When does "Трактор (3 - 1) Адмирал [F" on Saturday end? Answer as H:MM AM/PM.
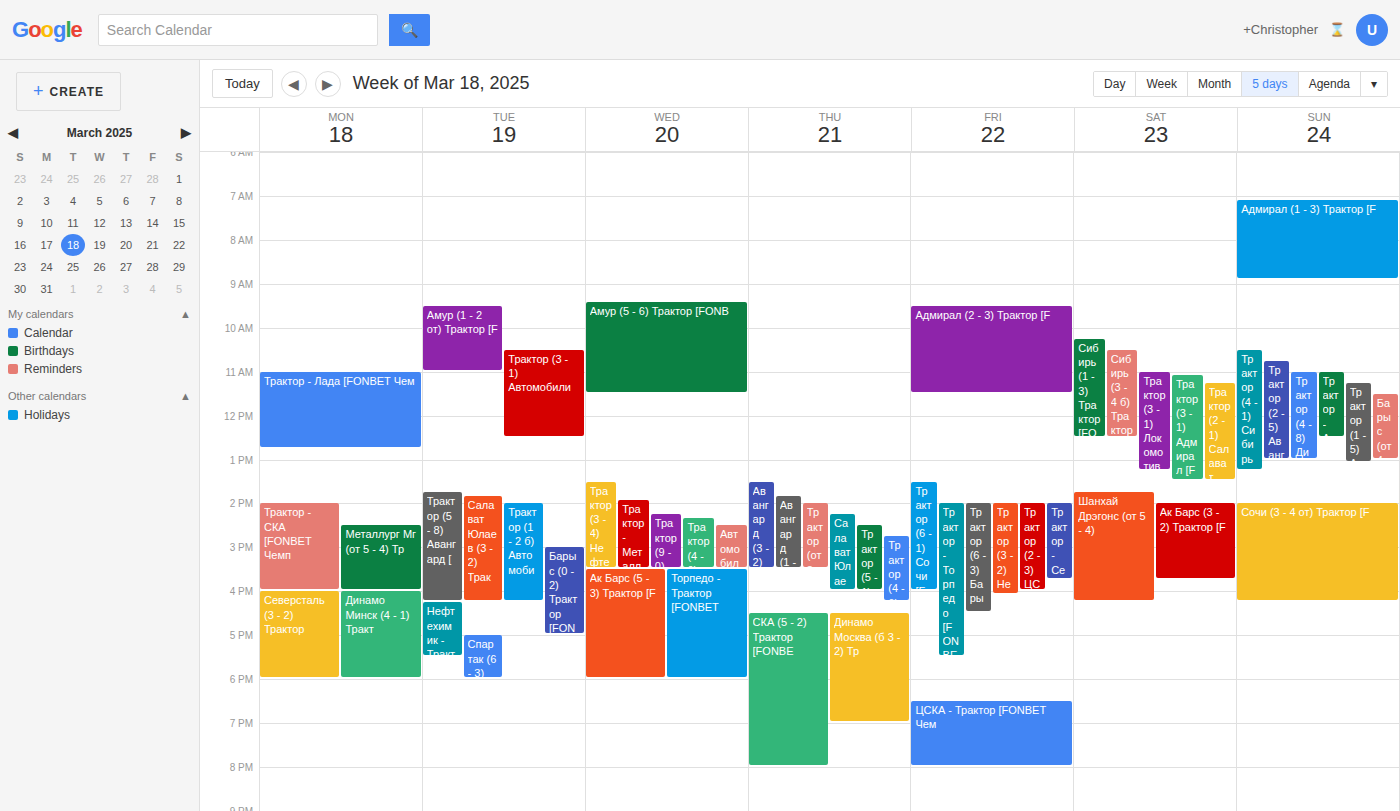
1:30 PM